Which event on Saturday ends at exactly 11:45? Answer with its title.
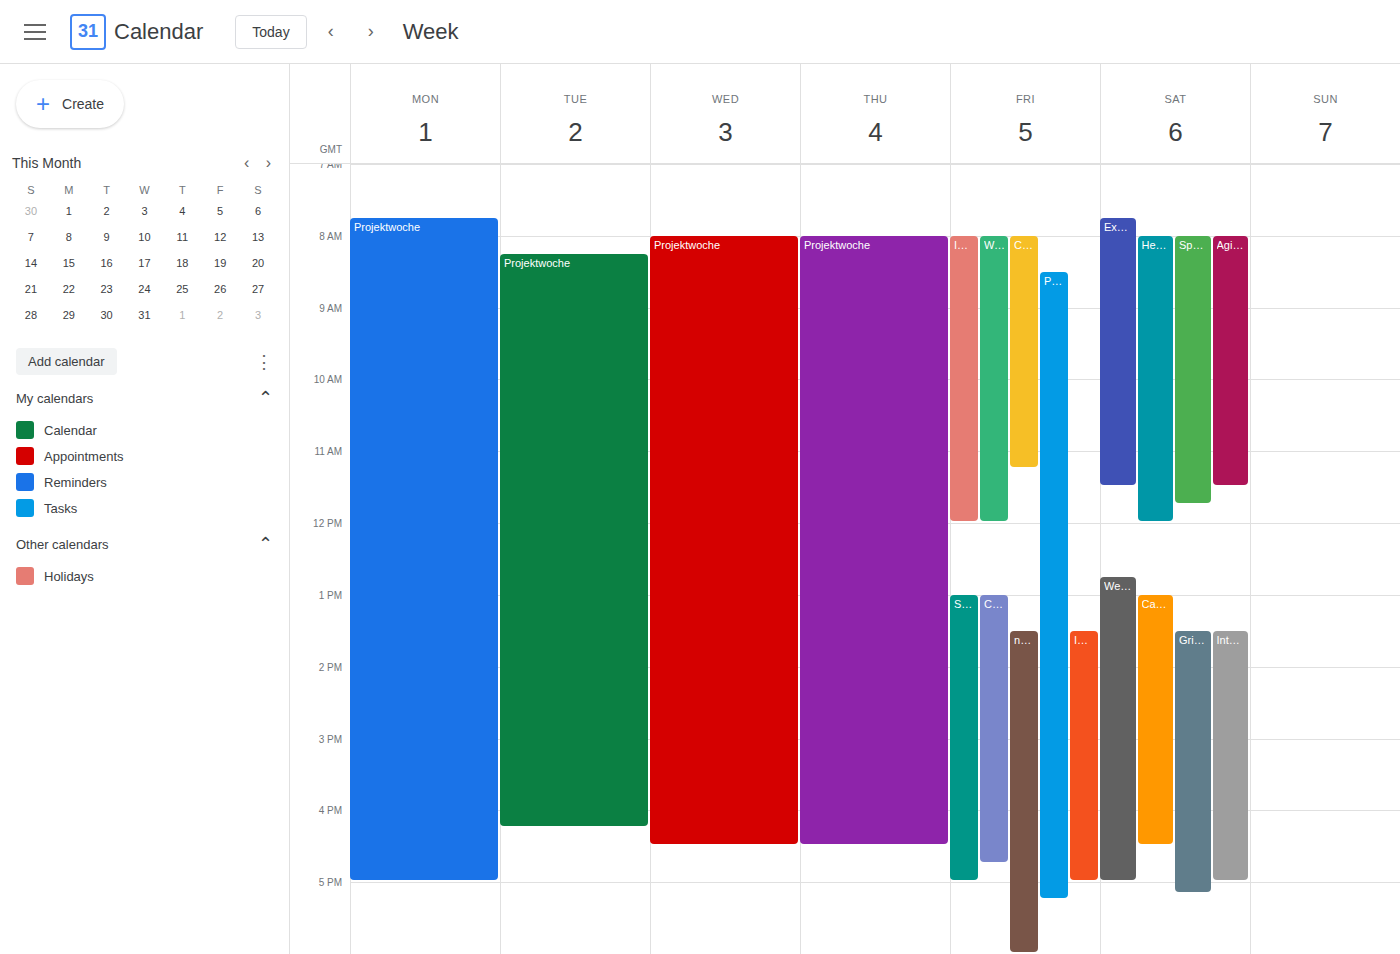
"Sportferien"